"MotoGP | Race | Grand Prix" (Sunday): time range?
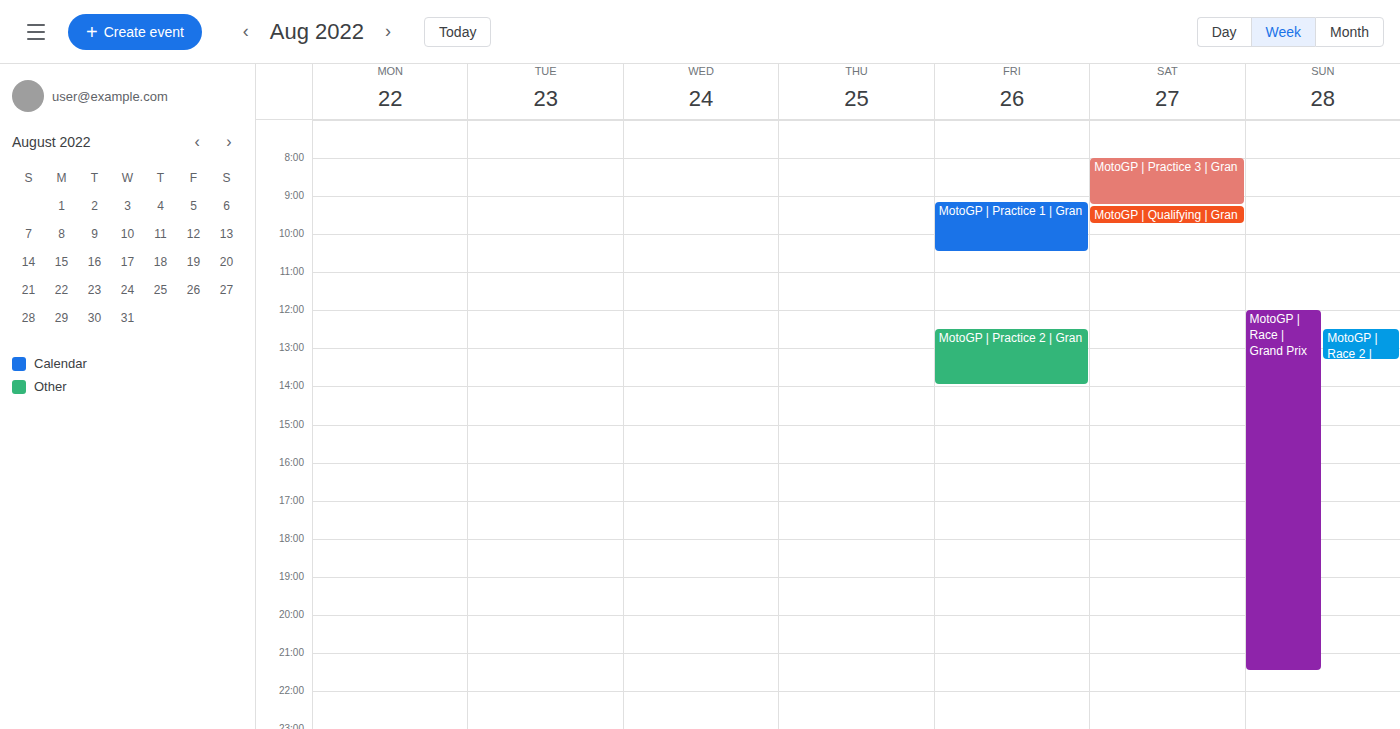
12:00 PM to 9:30 PM